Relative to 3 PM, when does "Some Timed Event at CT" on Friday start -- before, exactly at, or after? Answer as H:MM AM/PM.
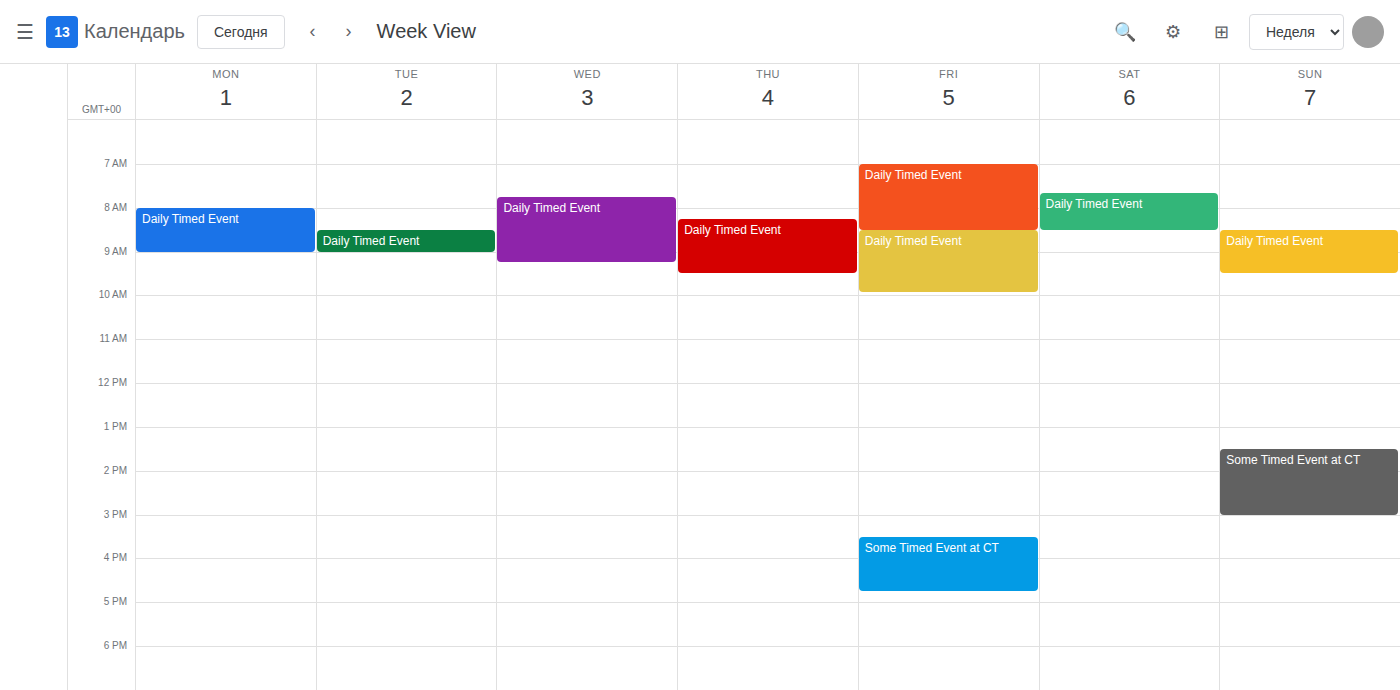
3:30 PM -- after 3 PM, 30 minutes below the 3 PM line.